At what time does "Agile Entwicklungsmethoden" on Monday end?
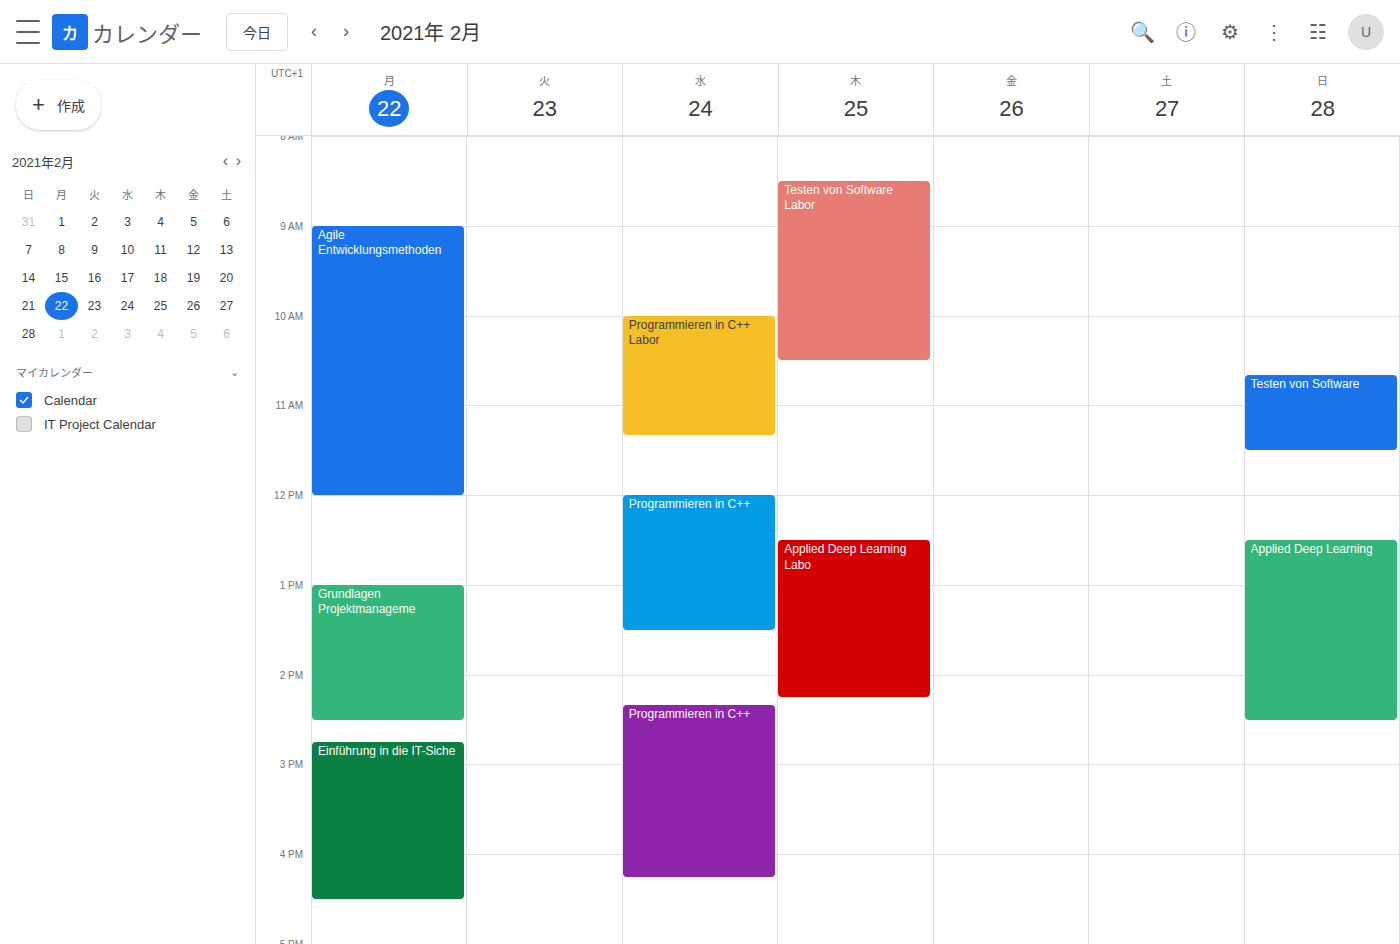
12:00 PM